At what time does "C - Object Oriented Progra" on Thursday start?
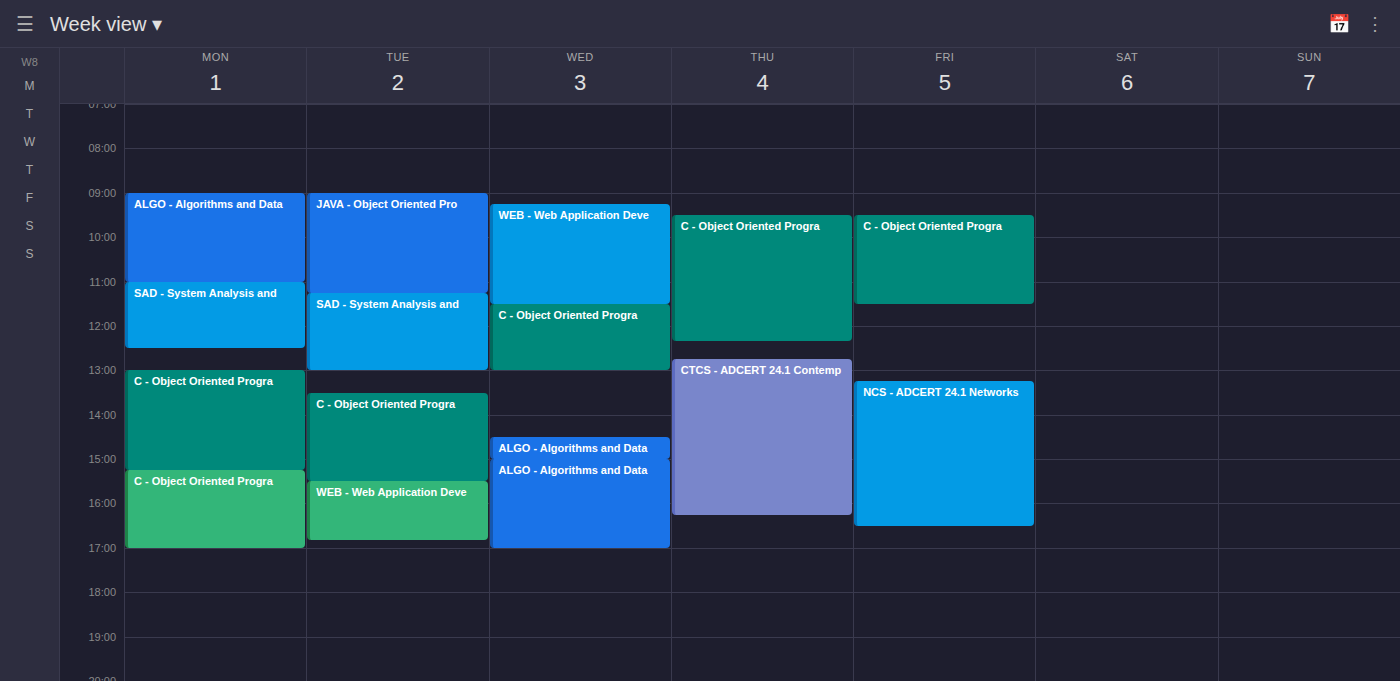
9:30 AM